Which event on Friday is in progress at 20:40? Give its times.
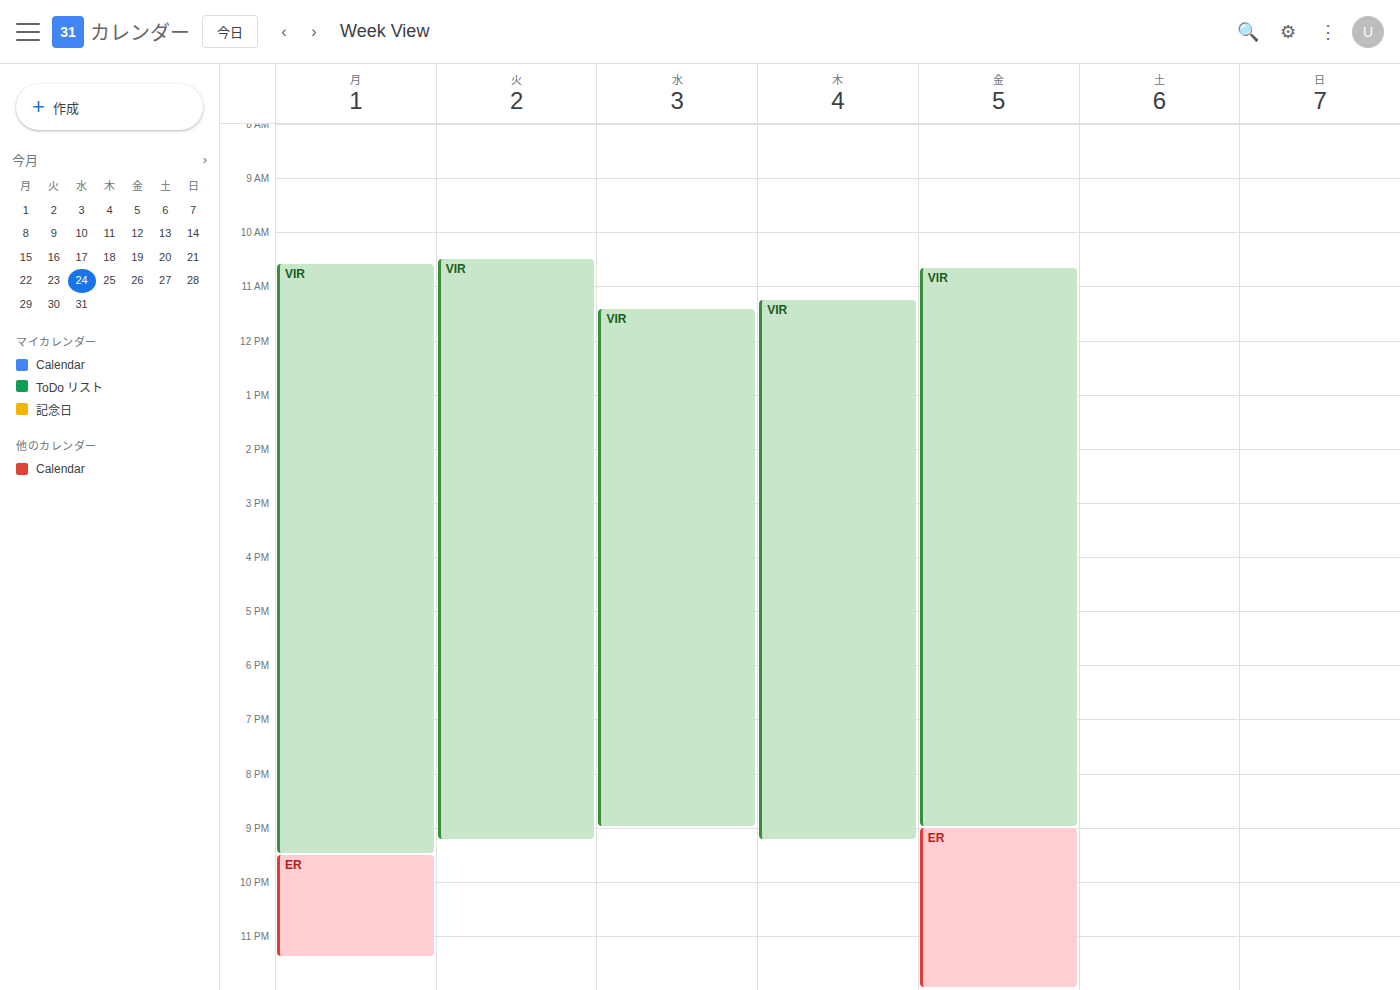
"VIR", 10:40 to 21:00